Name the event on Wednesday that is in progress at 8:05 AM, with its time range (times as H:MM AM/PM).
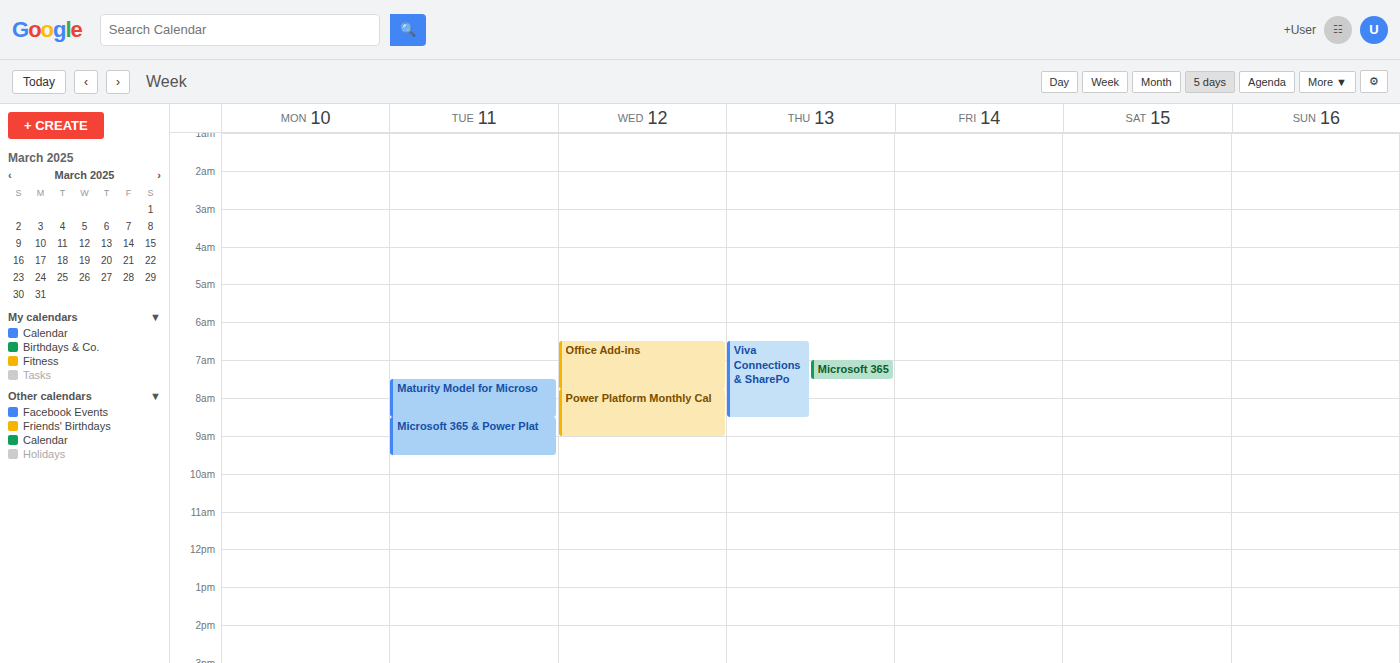
"Power Platform Monthly Cal", 7:45 AM to 9:00 AM